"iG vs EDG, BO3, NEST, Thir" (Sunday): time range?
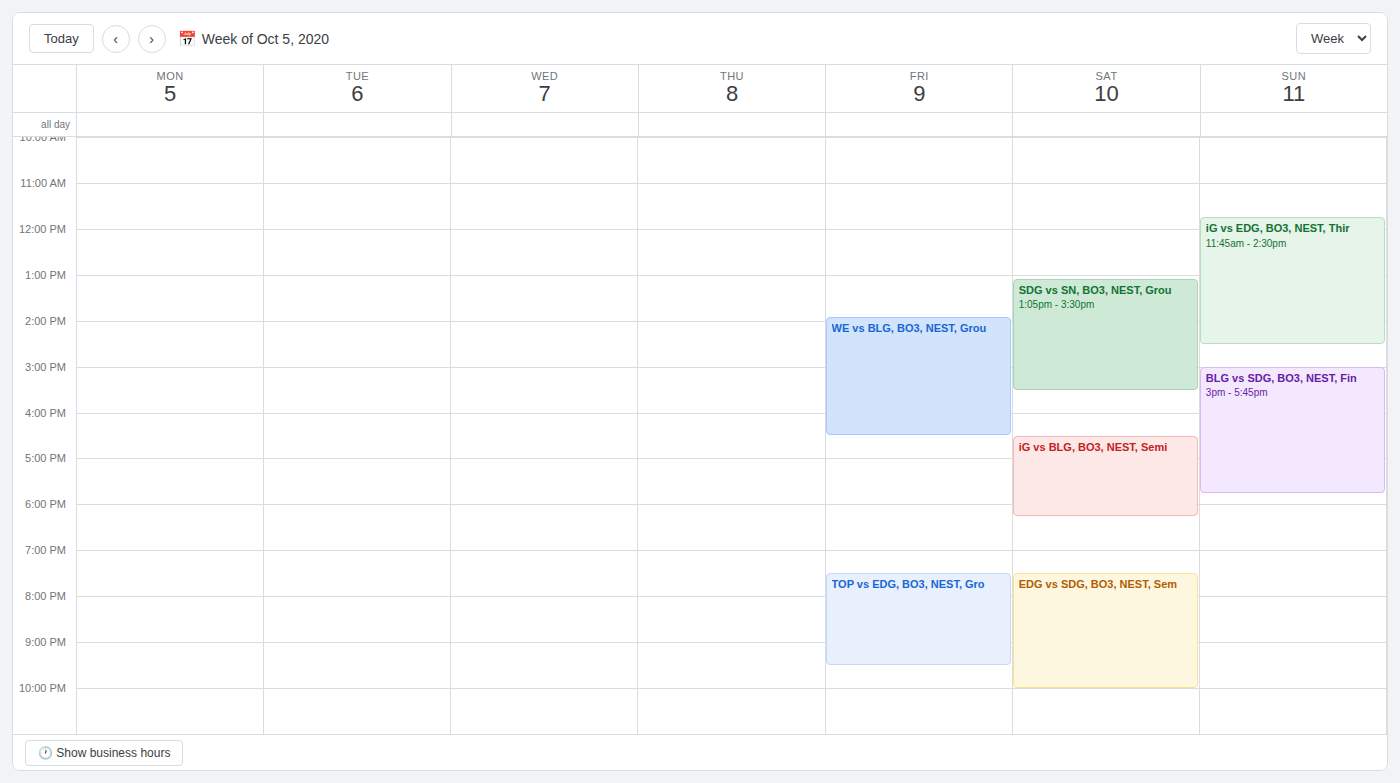
11:45 AM to 2:30 PM